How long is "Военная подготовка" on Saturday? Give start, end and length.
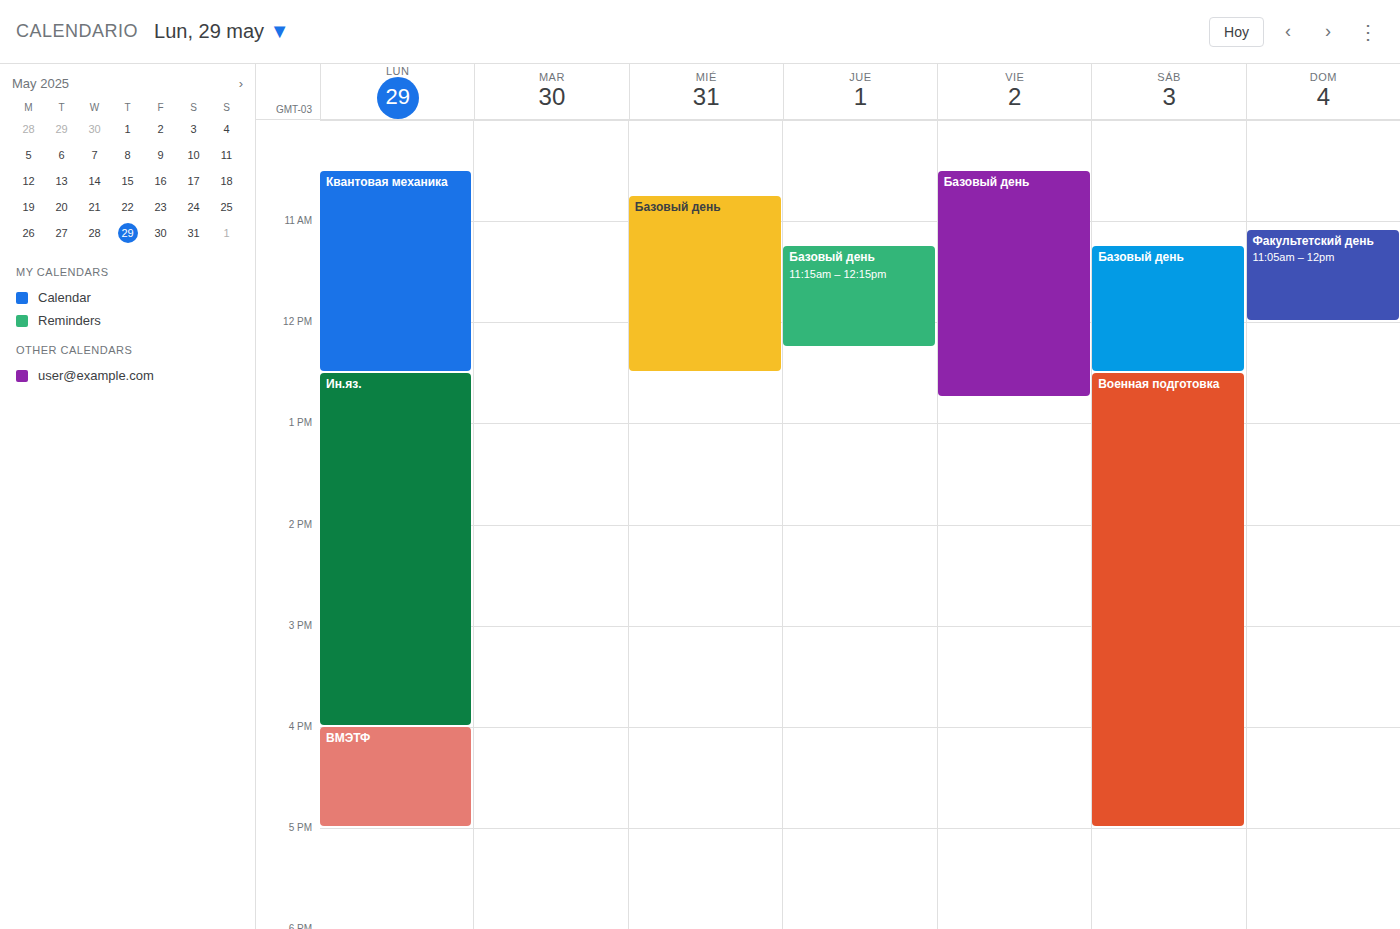
12:30 PM to 5:00 PM, 4 hours 30 minutes